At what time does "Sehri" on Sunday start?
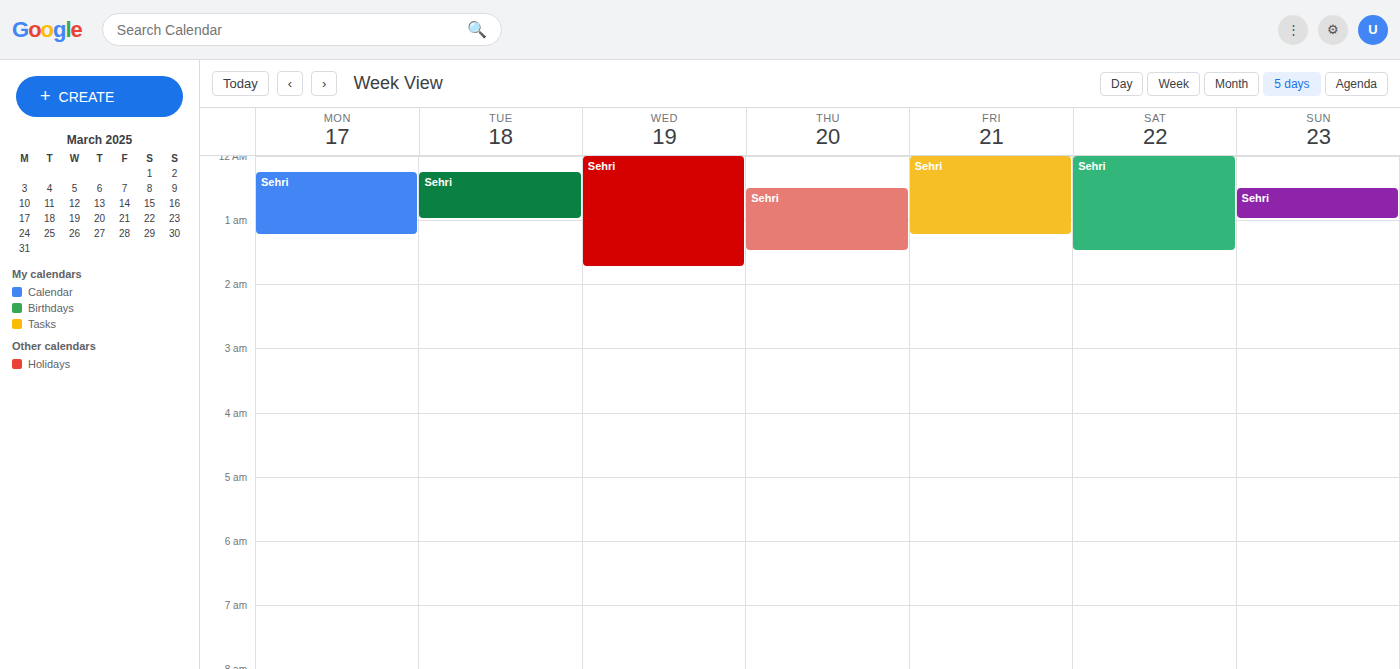
12:30 AM